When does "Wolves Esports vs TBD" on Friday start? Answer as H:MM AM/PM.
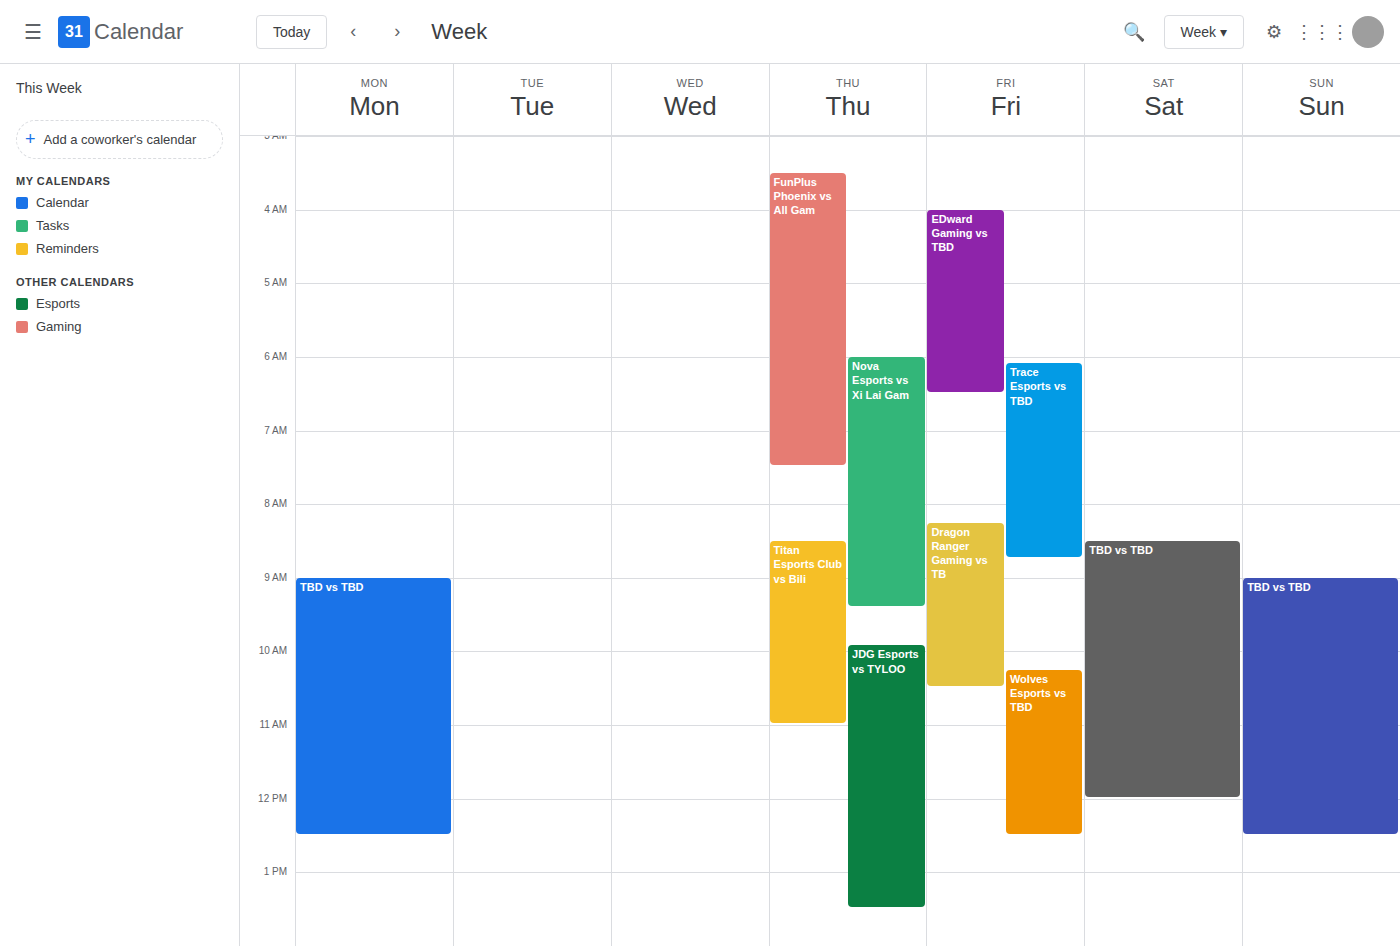
10:15 AM